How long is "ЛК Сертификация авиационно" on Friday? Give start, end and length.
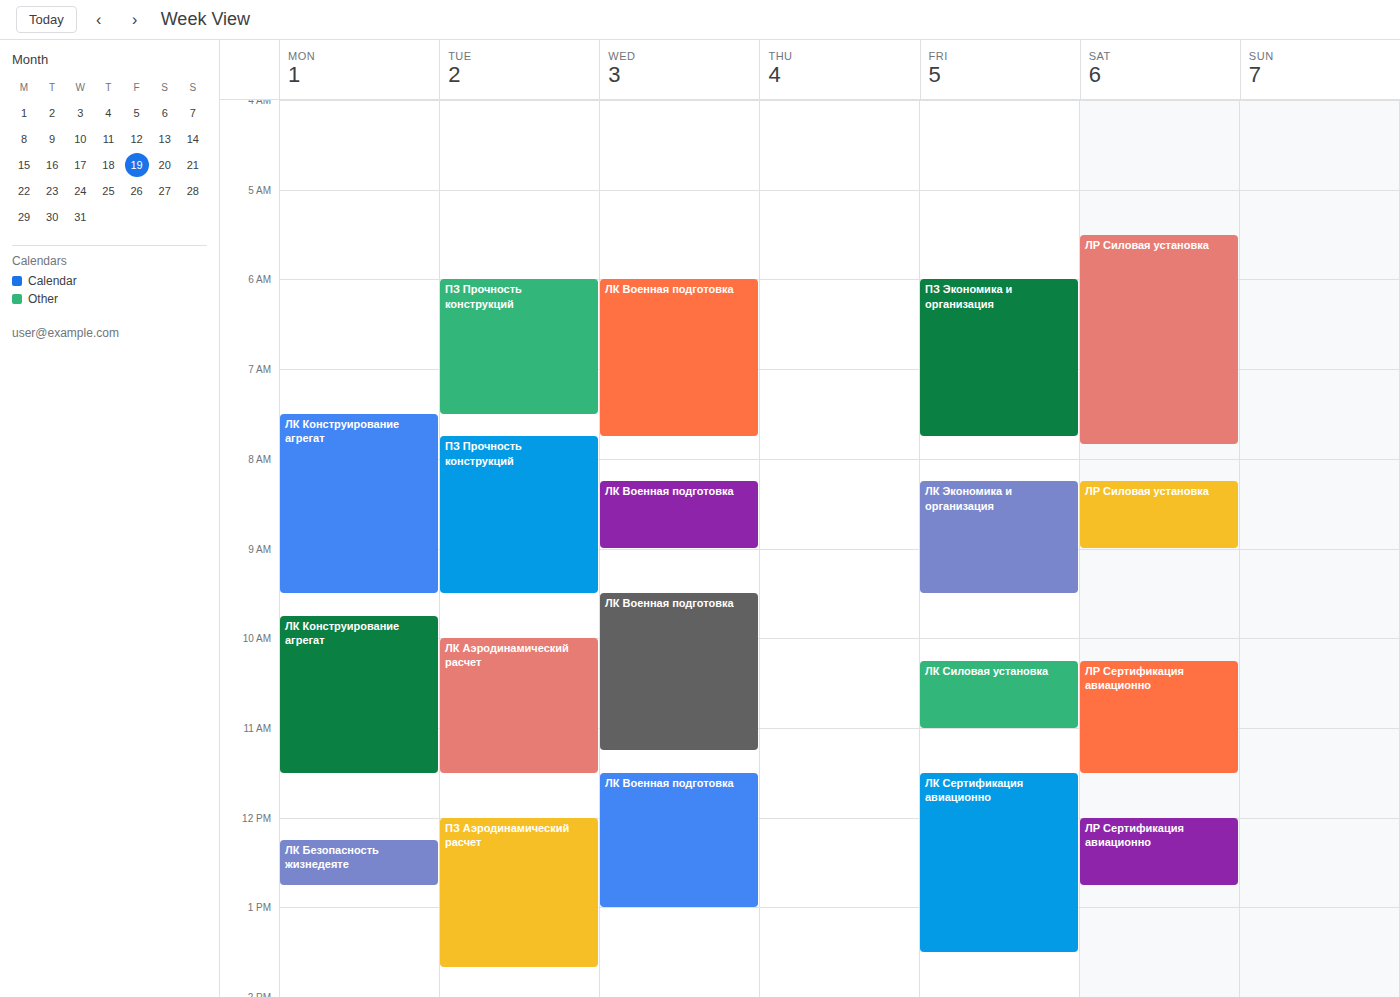
11:30 AM to 1:30 PM, 2 hours